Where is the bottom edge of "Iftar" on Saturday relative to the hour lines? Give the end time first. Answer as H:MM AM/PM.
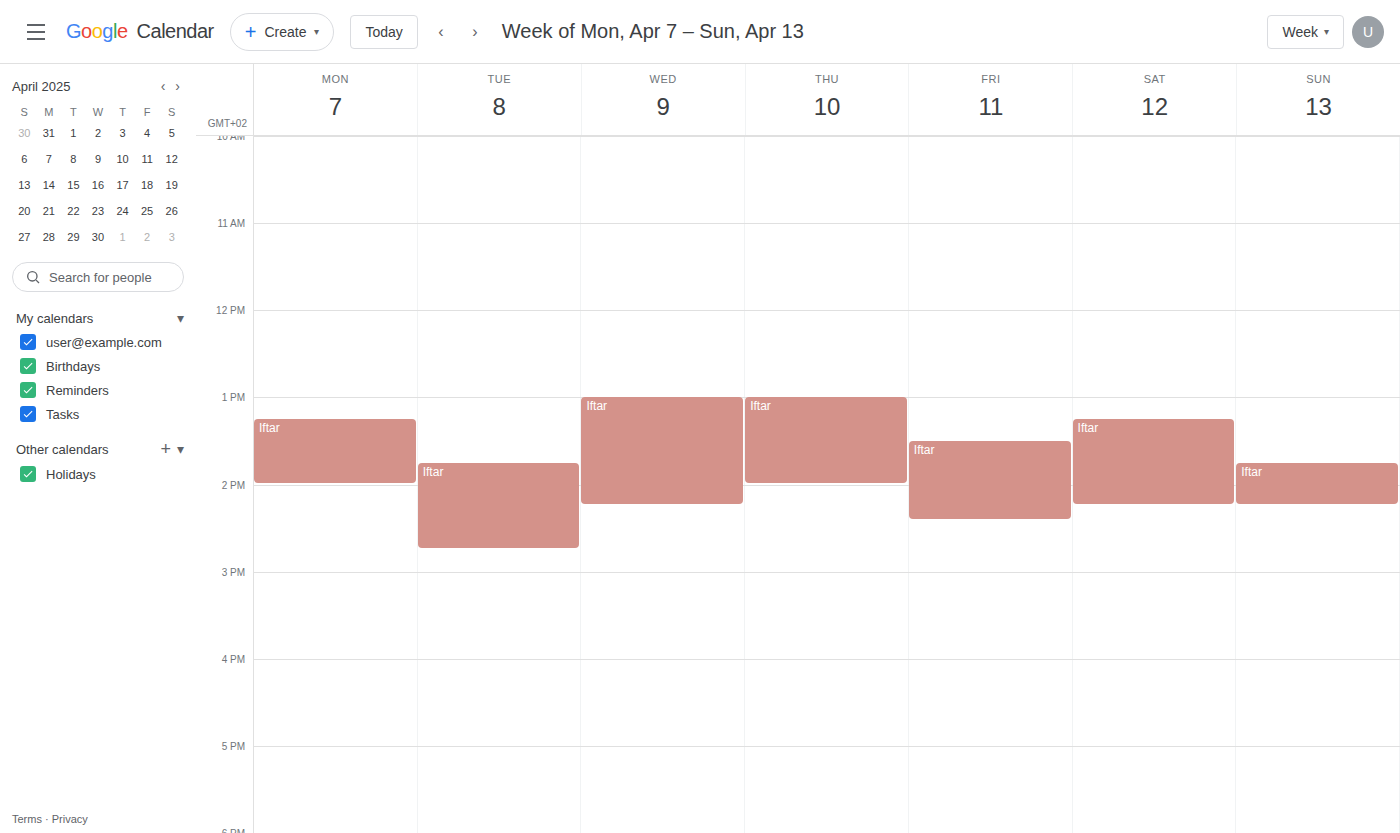
2:15 PM -- neither: a quarter of the way from the 2 PM line to the 3 PM line.